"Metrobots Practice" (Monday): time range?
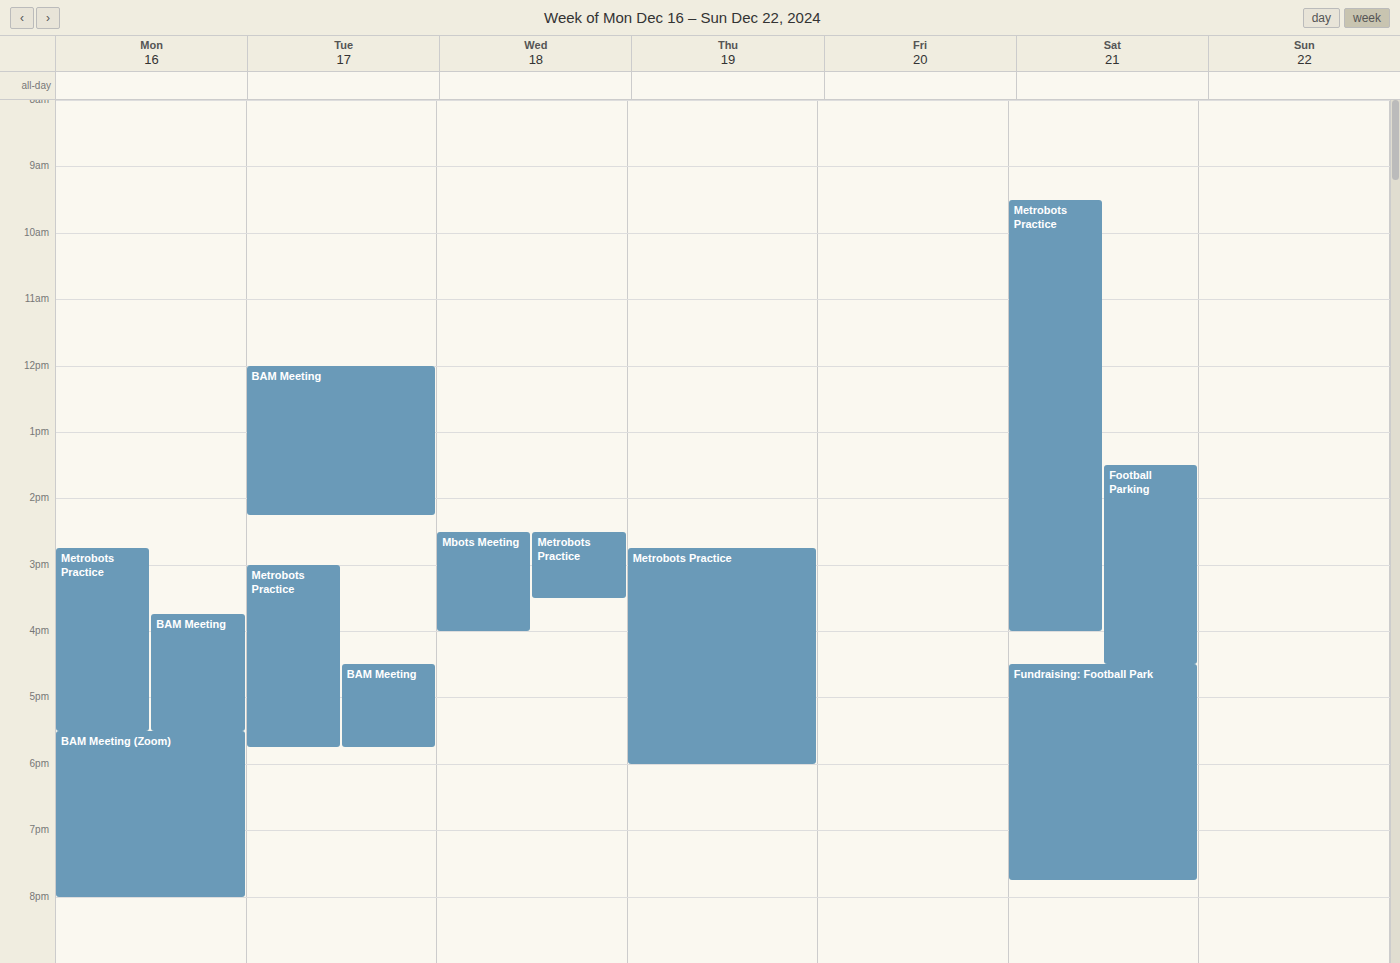
2:45 PM to 5:30 PM